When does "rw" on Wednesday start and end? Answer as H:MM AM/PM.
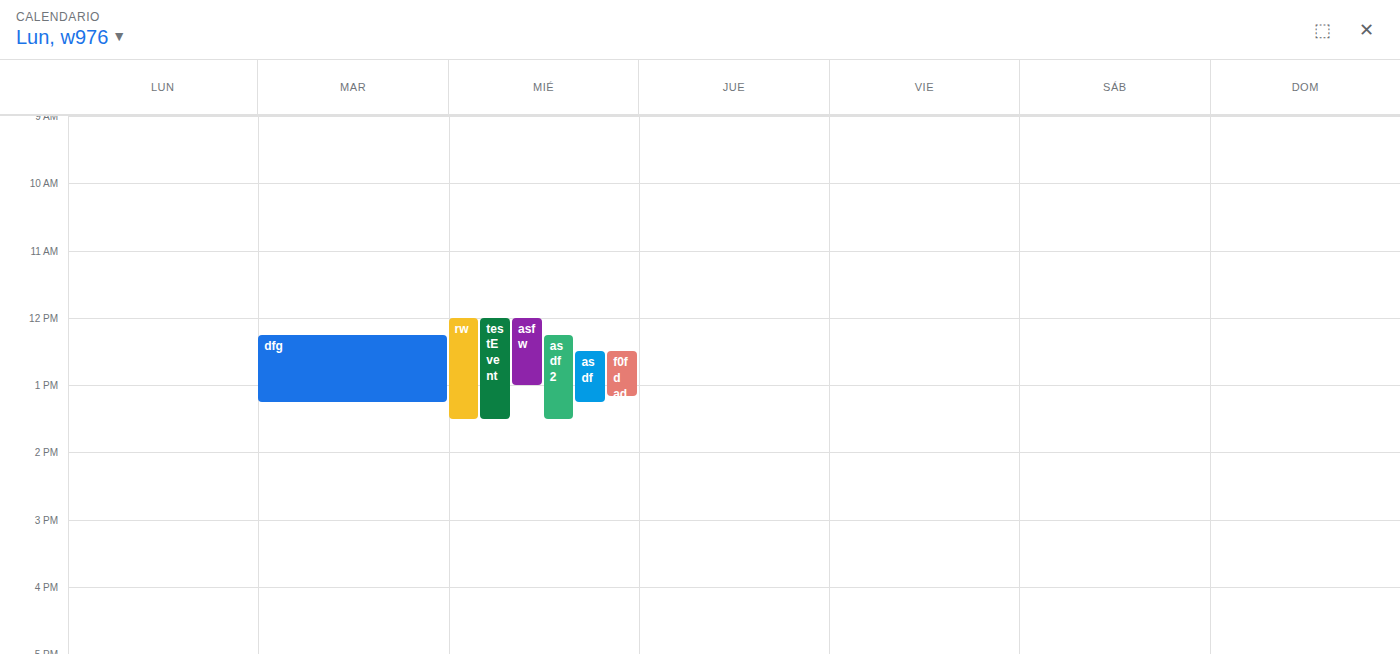
12:00 PM to 1:30 PM